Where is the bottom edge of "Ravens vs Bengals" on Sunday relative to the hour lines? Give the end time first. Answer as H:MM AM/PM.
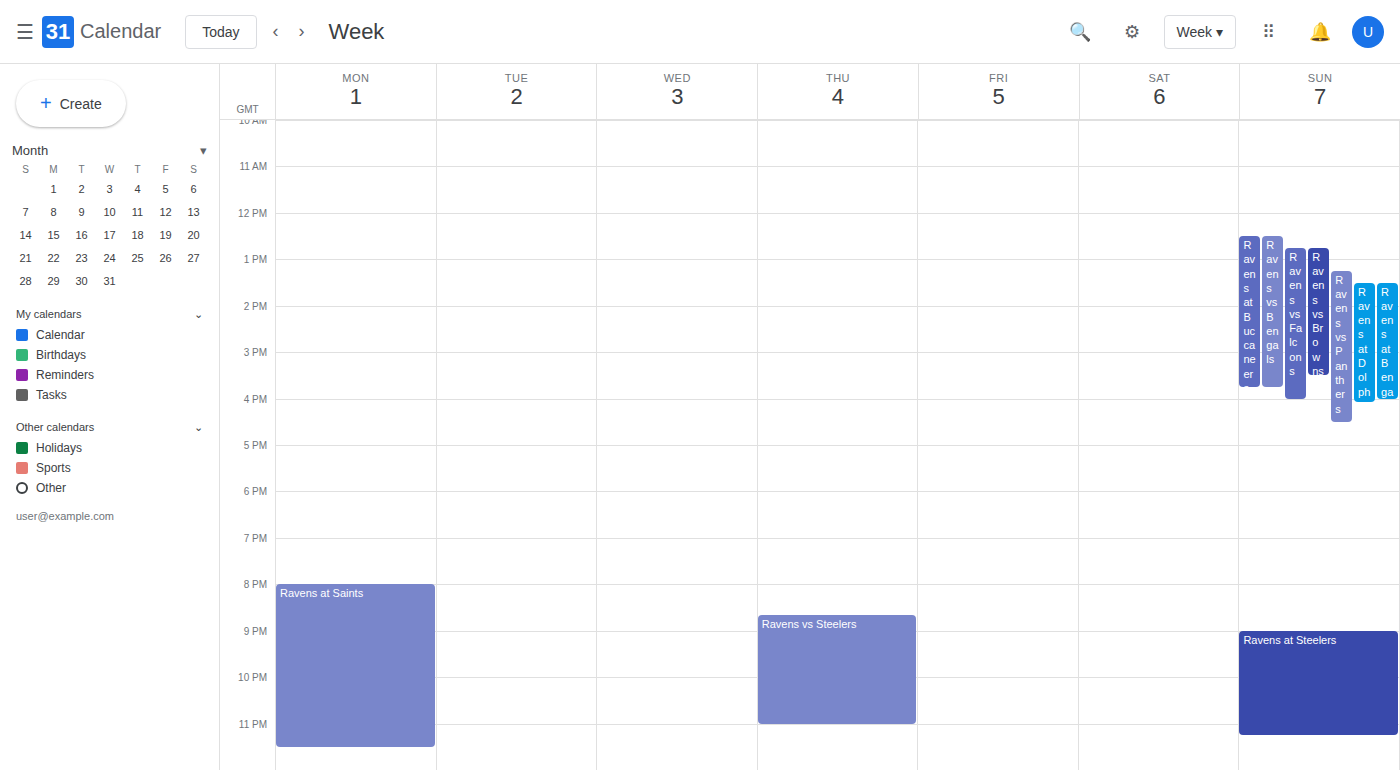
3:45 PM -- neither: three quarters of the way from the 3 PM line to the 4 PM line.